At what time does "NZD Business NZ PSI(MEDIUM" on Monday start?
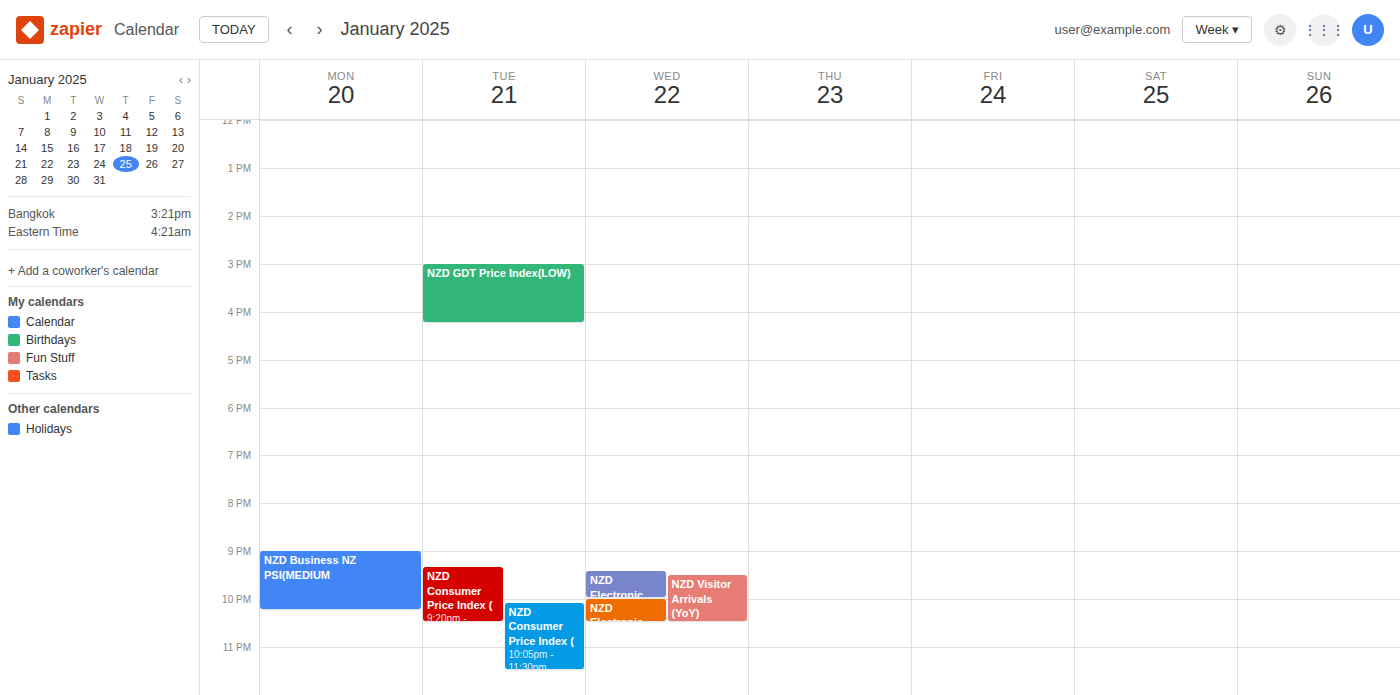
9:00 PM